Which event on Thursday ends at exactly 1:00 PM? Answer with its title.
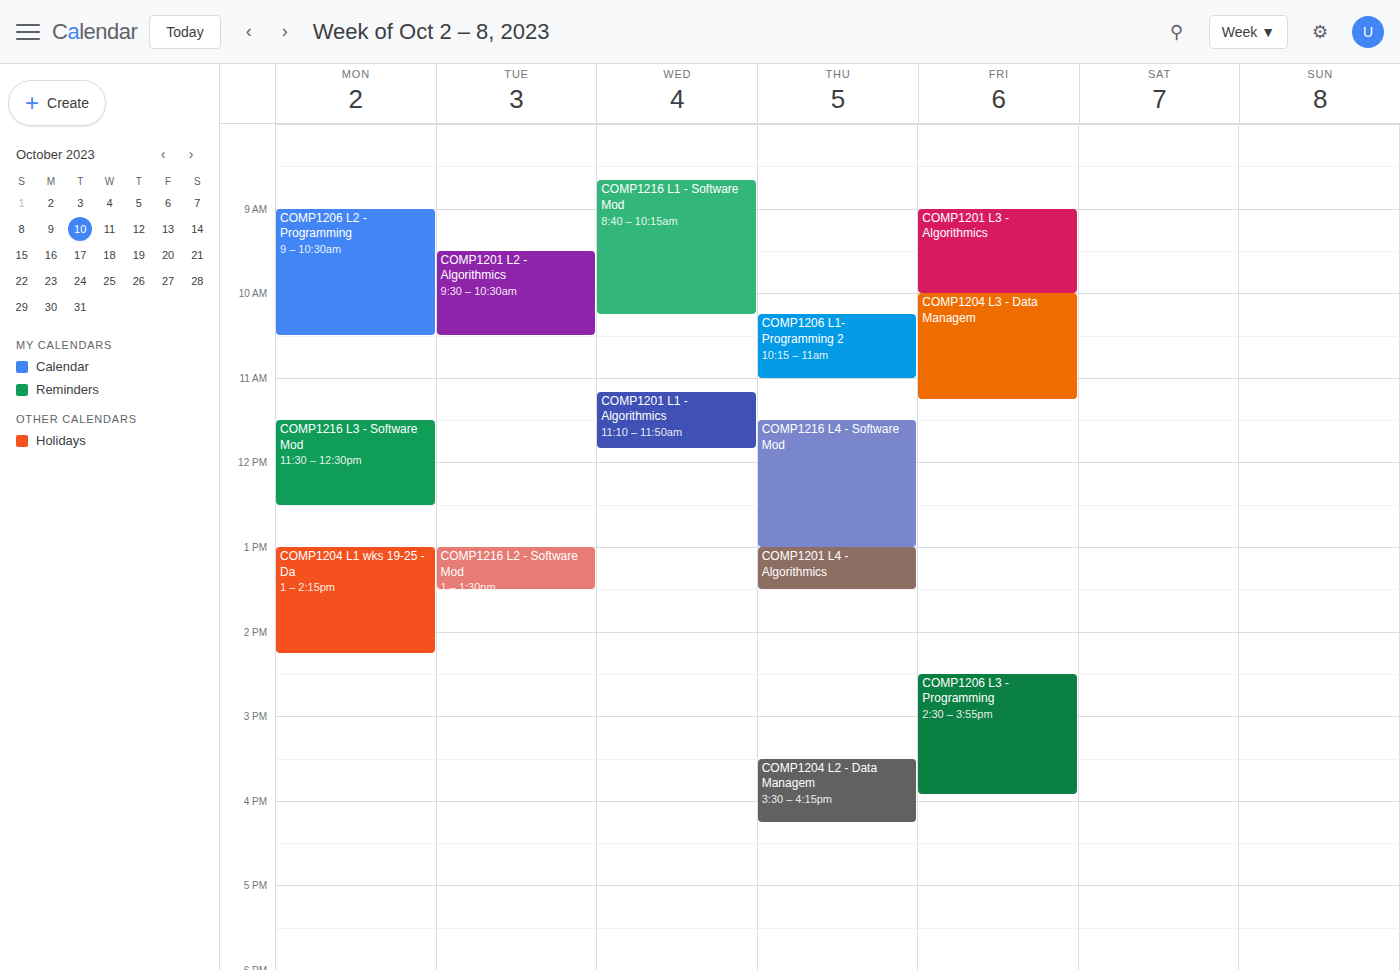
"COMP1216 L4 - Software Mod"